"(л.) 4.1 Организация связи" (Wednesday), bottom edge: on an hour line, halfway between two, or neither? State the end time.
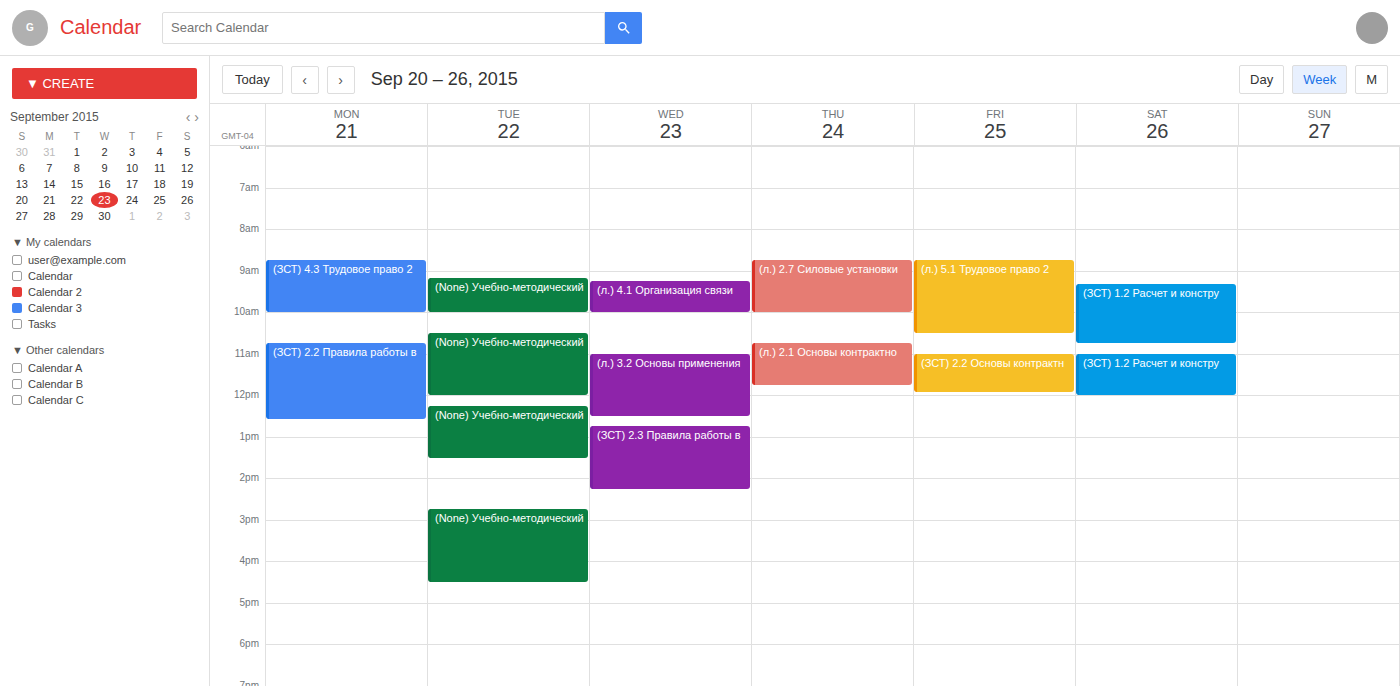
10:00 AM -- exactly on the 10 AM line.